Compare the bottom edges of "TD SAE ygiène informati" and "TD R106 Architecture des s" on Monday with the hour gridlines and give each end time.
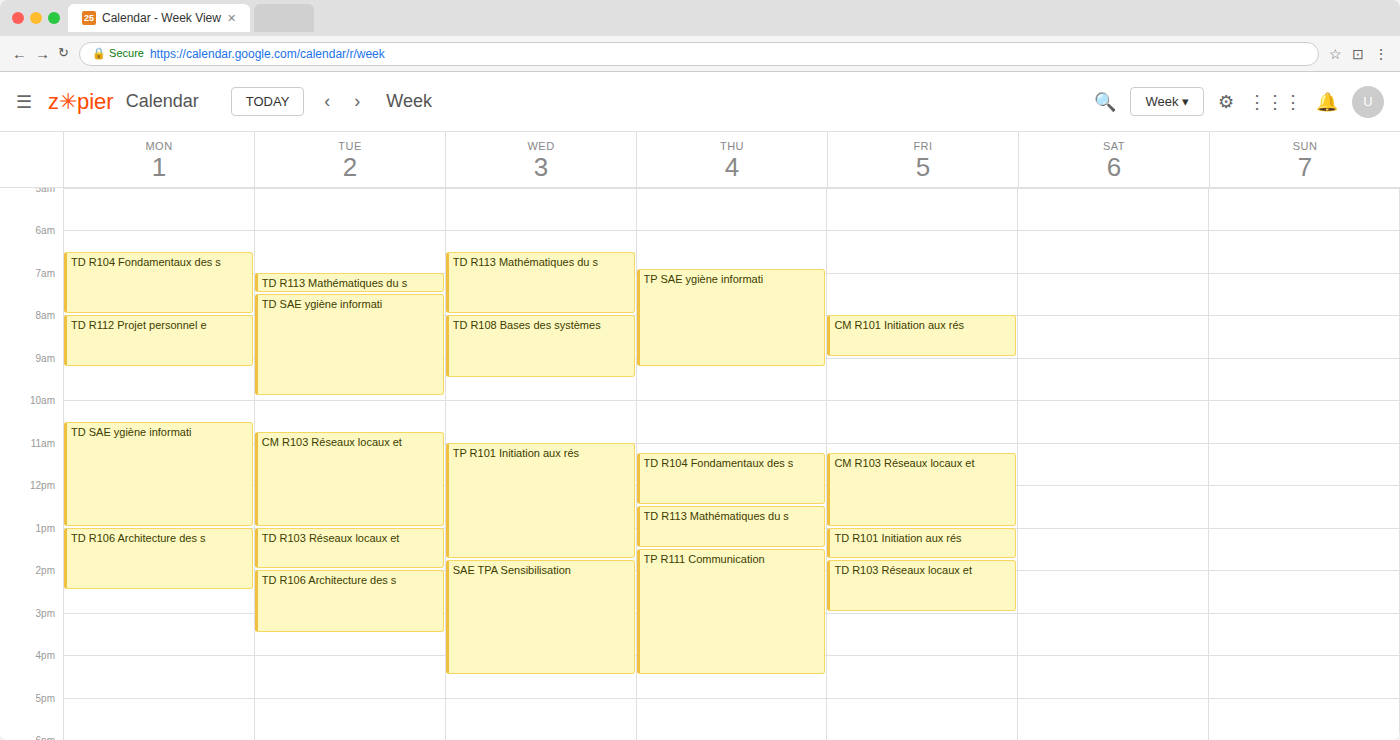
"TD SAE ygiène informati": 1:00 PM, exactly on the 1 PM line. "TD R106 Architecture des s": 2:30 PM, halfway between the 2 PM and 3 PM lines.